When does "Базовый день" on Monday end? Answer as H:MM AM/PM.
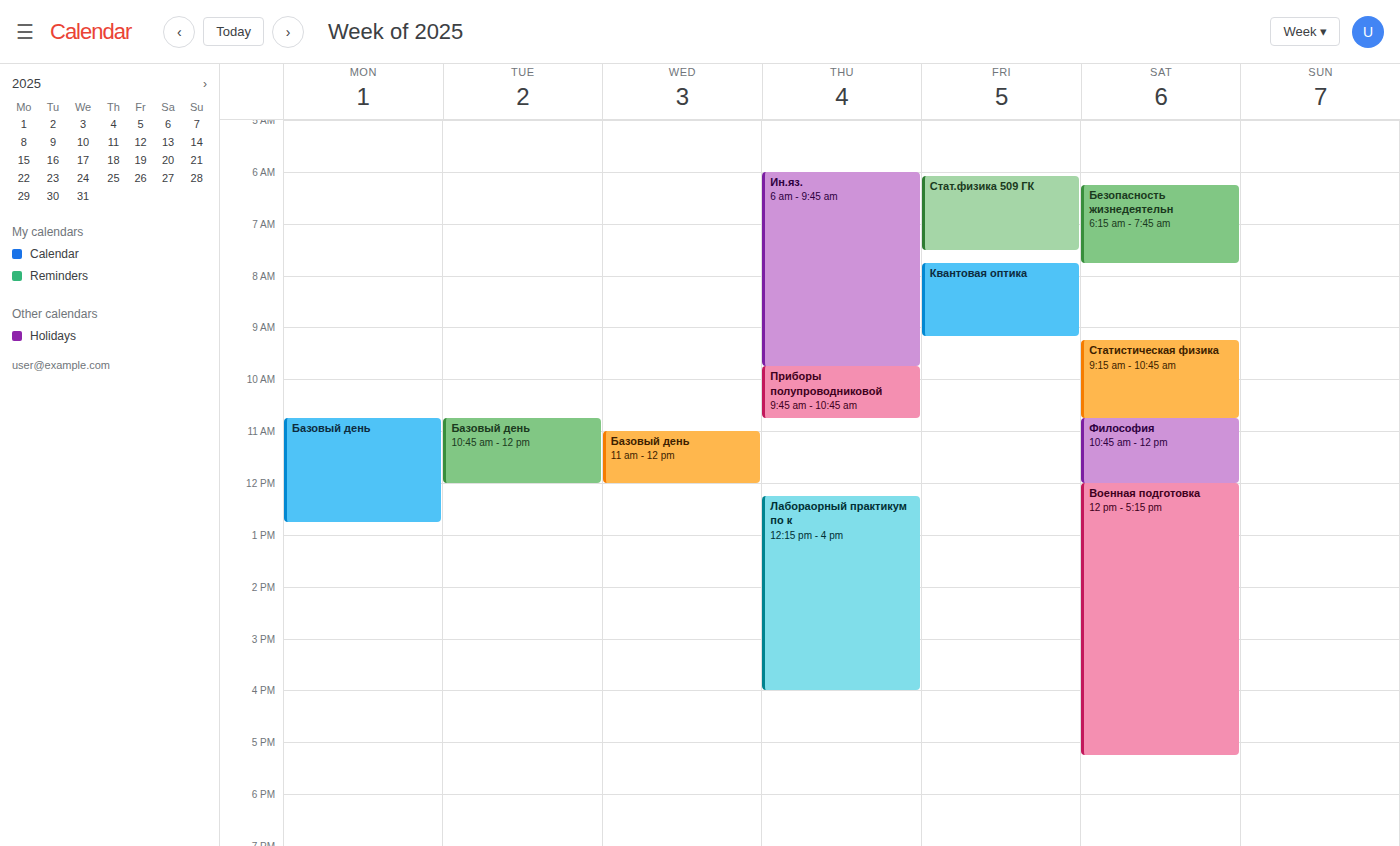
12:45 PM